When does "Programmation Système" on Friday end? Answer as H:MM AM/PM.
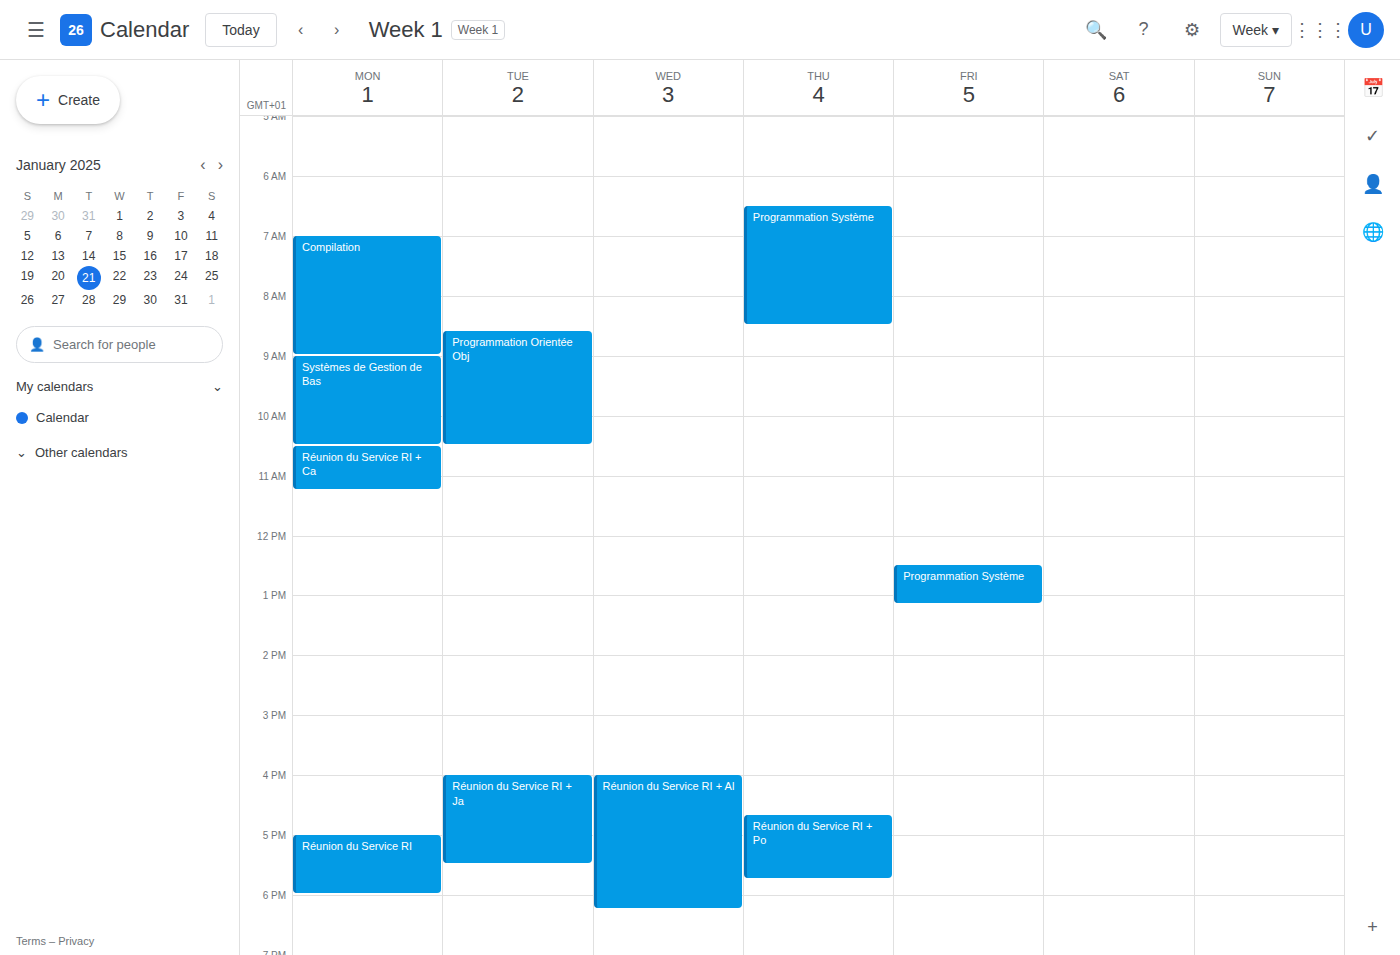
1:10 PM